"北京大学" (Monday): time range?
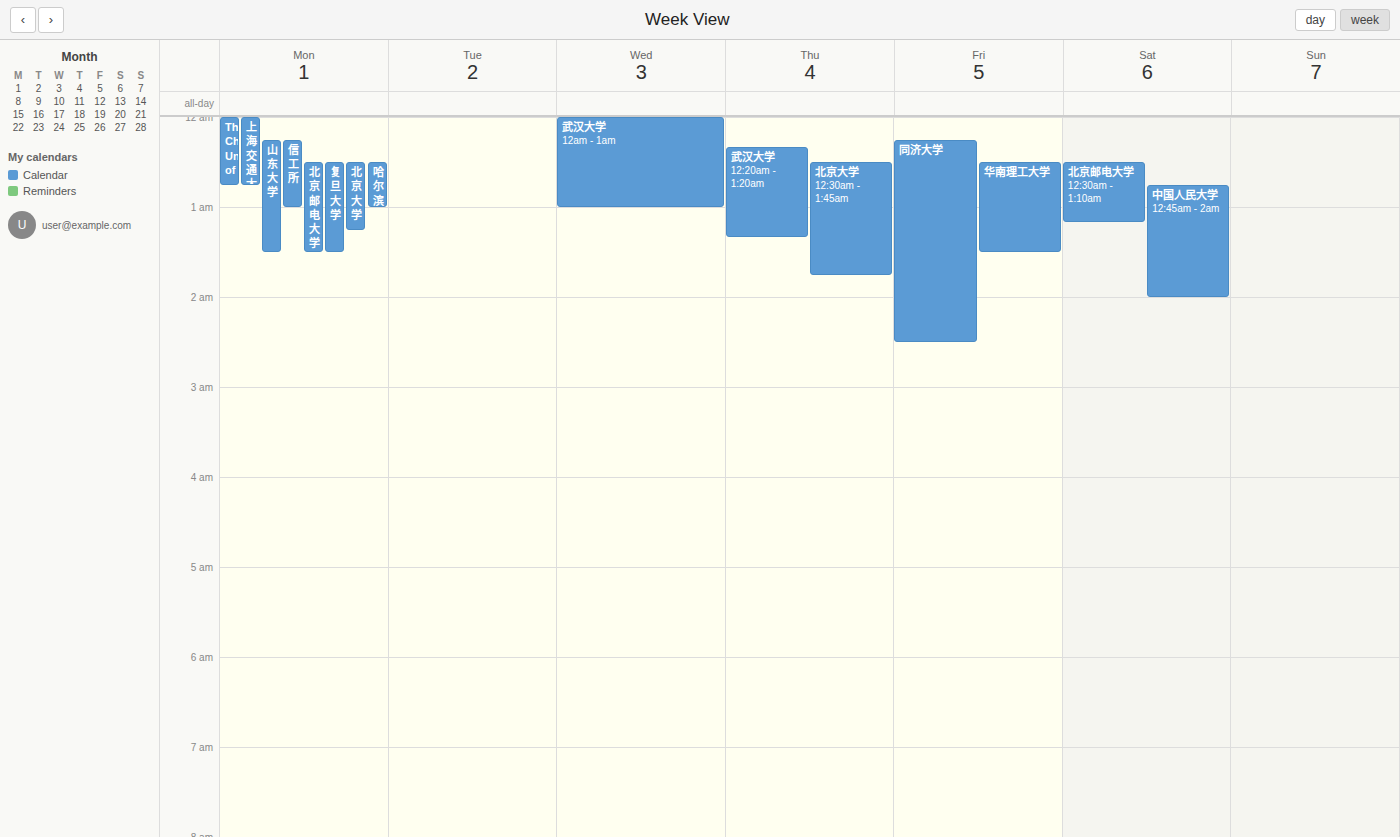
12:30 AM to 1:15 AM